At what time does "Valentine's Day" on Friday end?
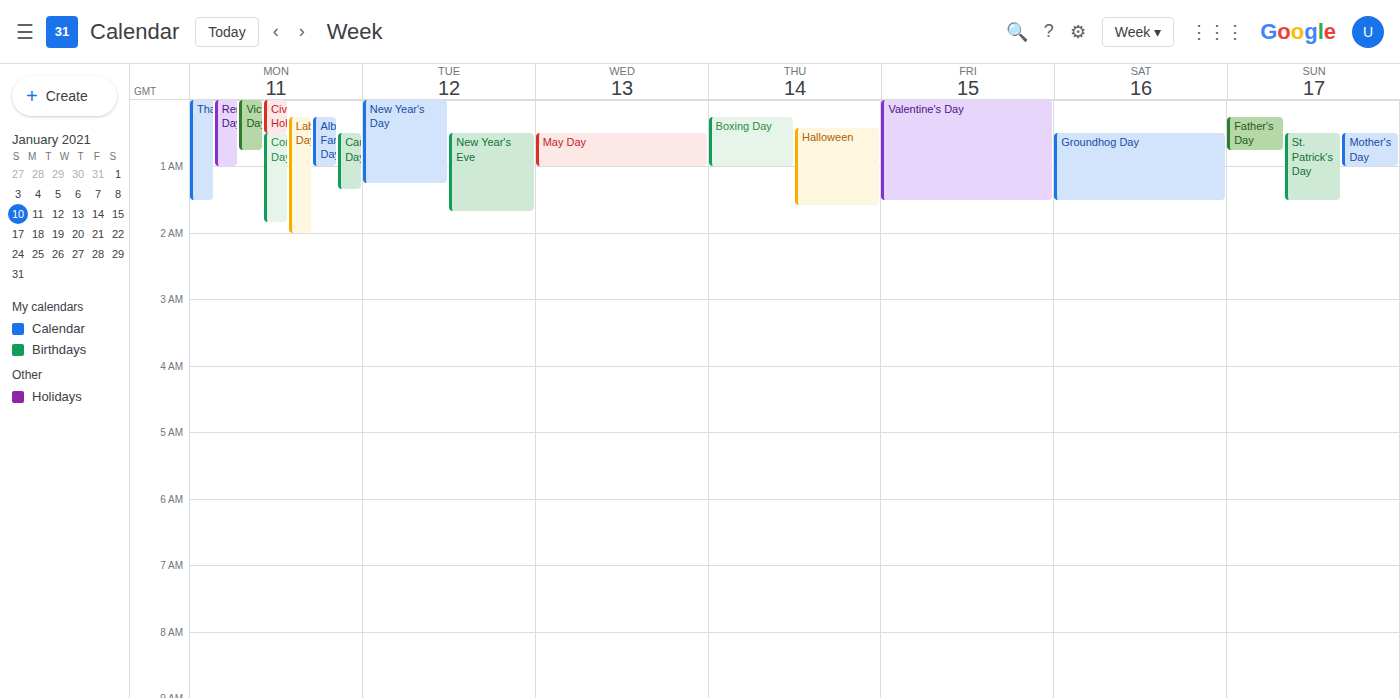
1:30 AM